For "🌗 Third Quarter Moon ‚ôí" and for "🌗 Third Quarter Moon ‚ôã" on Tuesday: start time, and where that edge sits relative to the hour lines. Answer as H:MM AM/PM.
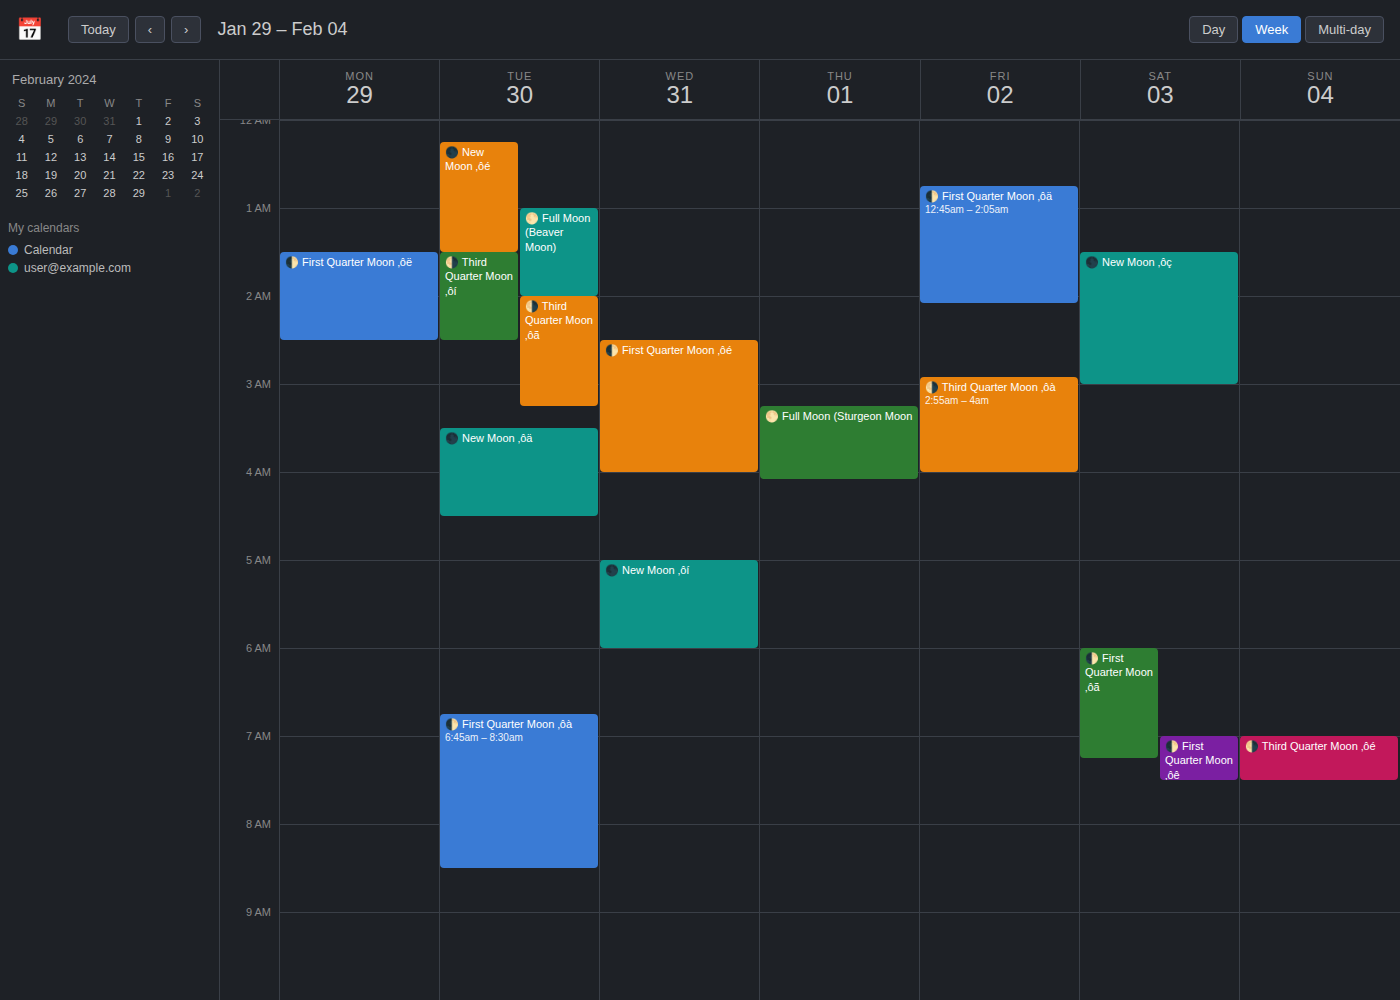
"🌗 Third Quarter Moon ‚ôí": 1:30 AM, halfway between the 1 AM and 2 AM lines. "🌗 Third Quarter Moon ‚ôã": 2:00 AM, exactly on the 2 AM line.